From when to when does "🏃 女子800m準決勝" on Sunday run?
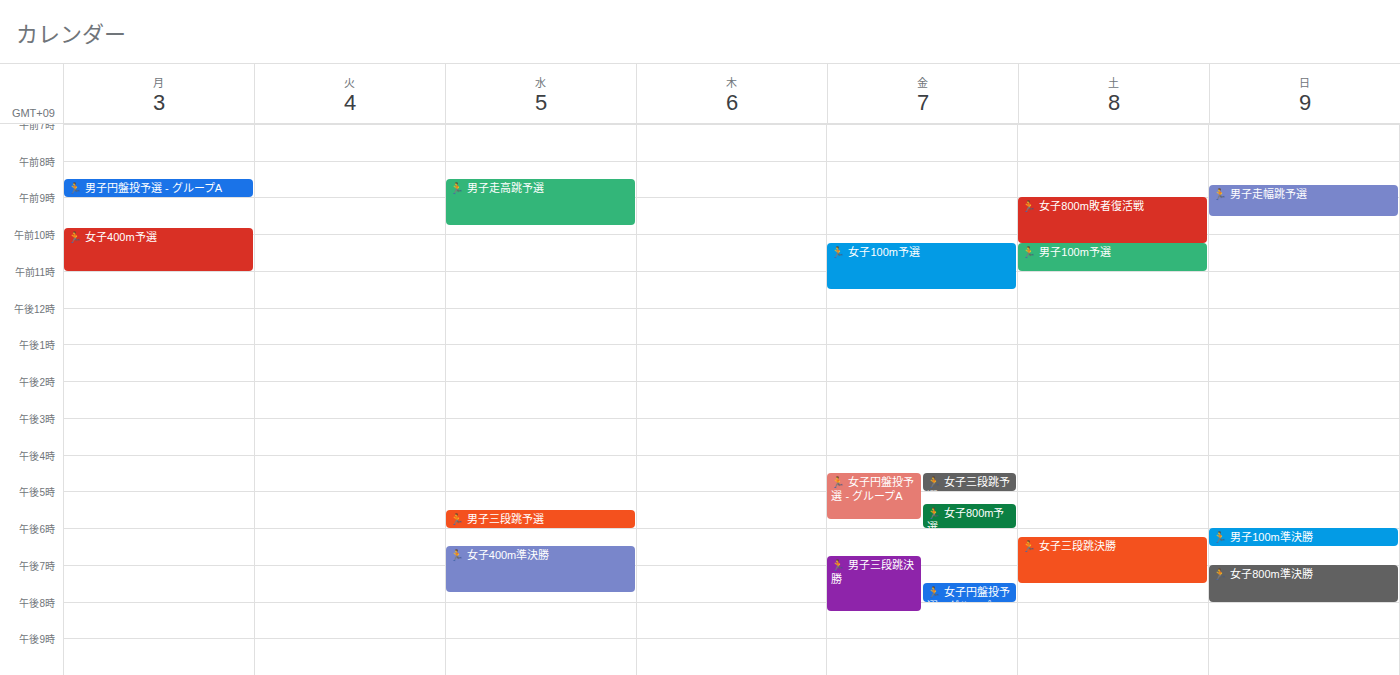
19:00 to 20:00